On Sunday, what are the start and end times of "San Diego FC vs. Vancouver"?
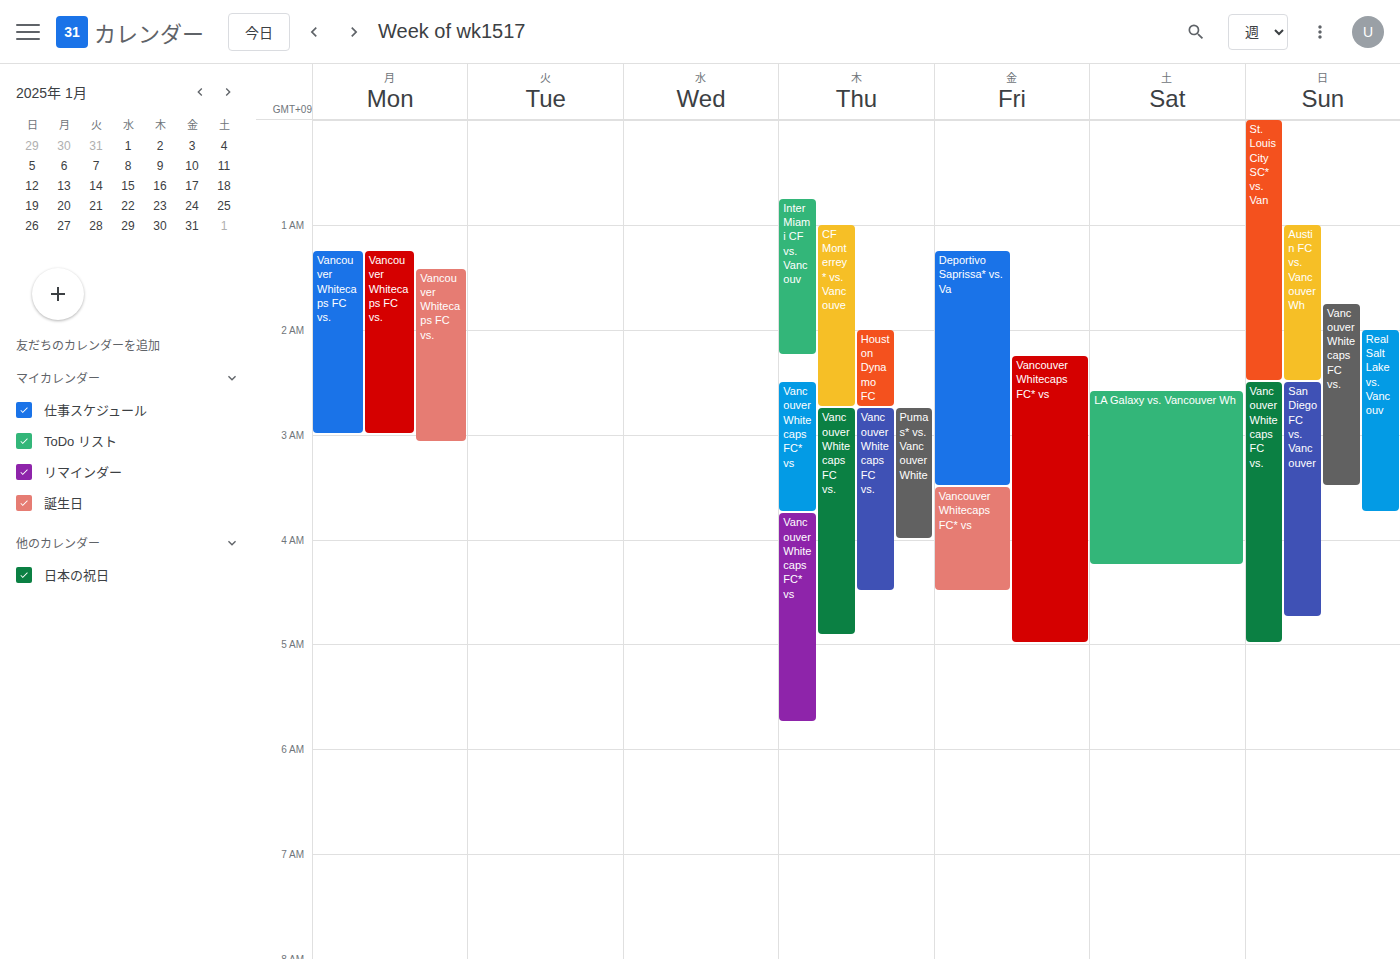
2:30 AM to 4:45 AM